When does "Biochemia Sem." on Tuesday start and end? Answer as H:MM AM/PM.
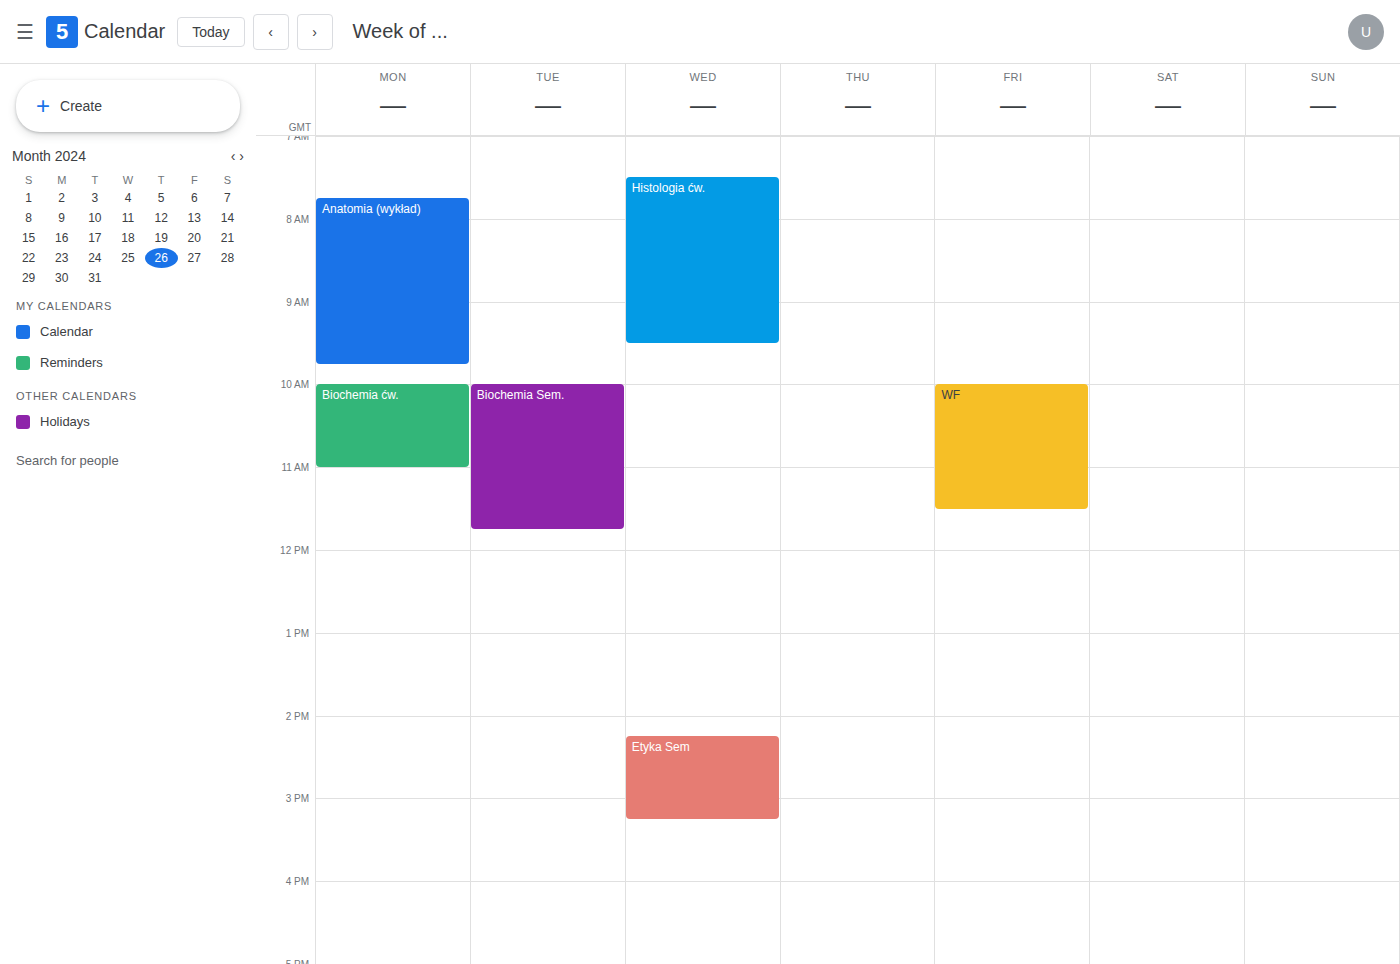
10:00 AM to 11:45 AM